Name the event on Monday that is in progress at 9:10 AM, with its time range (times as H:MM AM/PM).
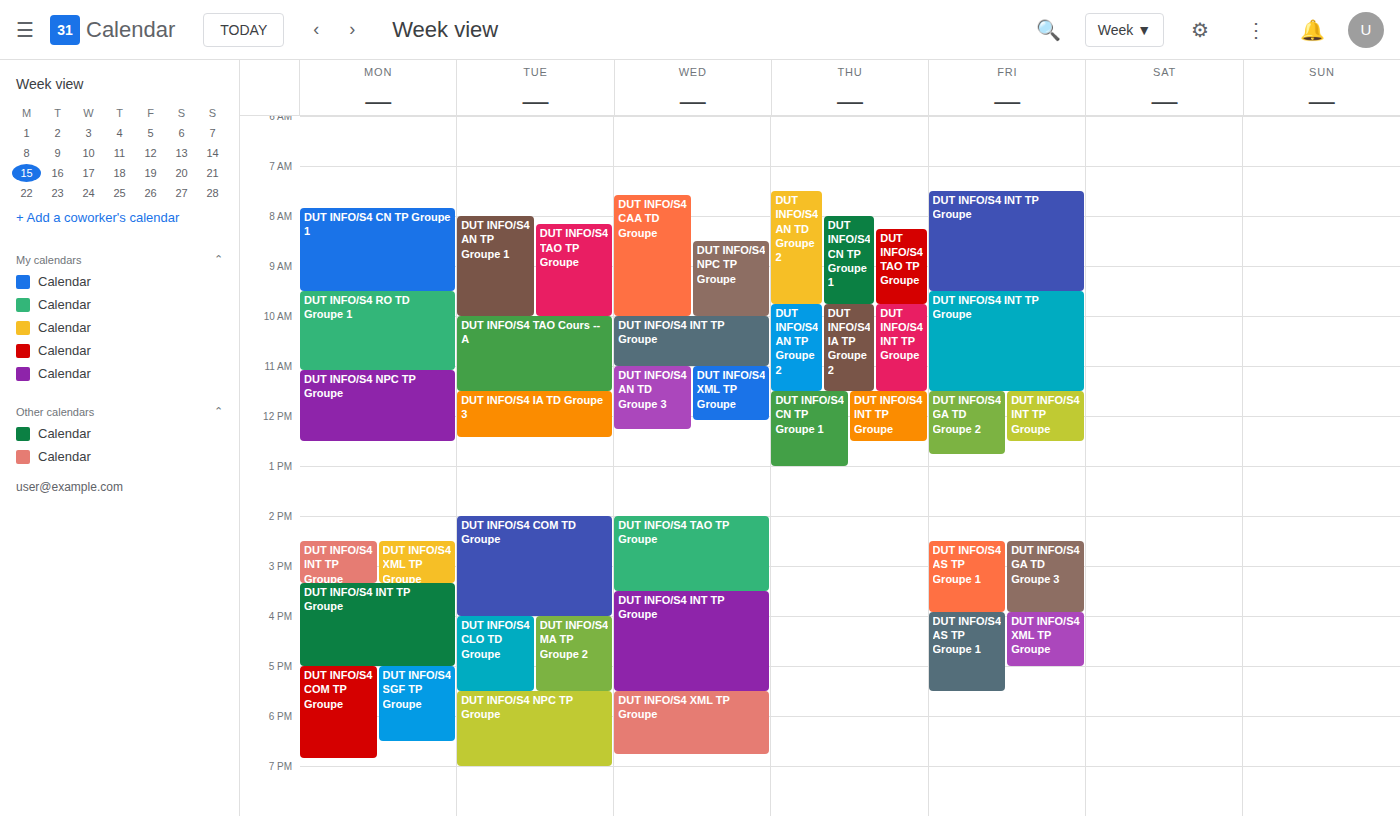
"DUT INFO/S4 CN TP Groupe 1", 7:50 AM to 9:30 AM